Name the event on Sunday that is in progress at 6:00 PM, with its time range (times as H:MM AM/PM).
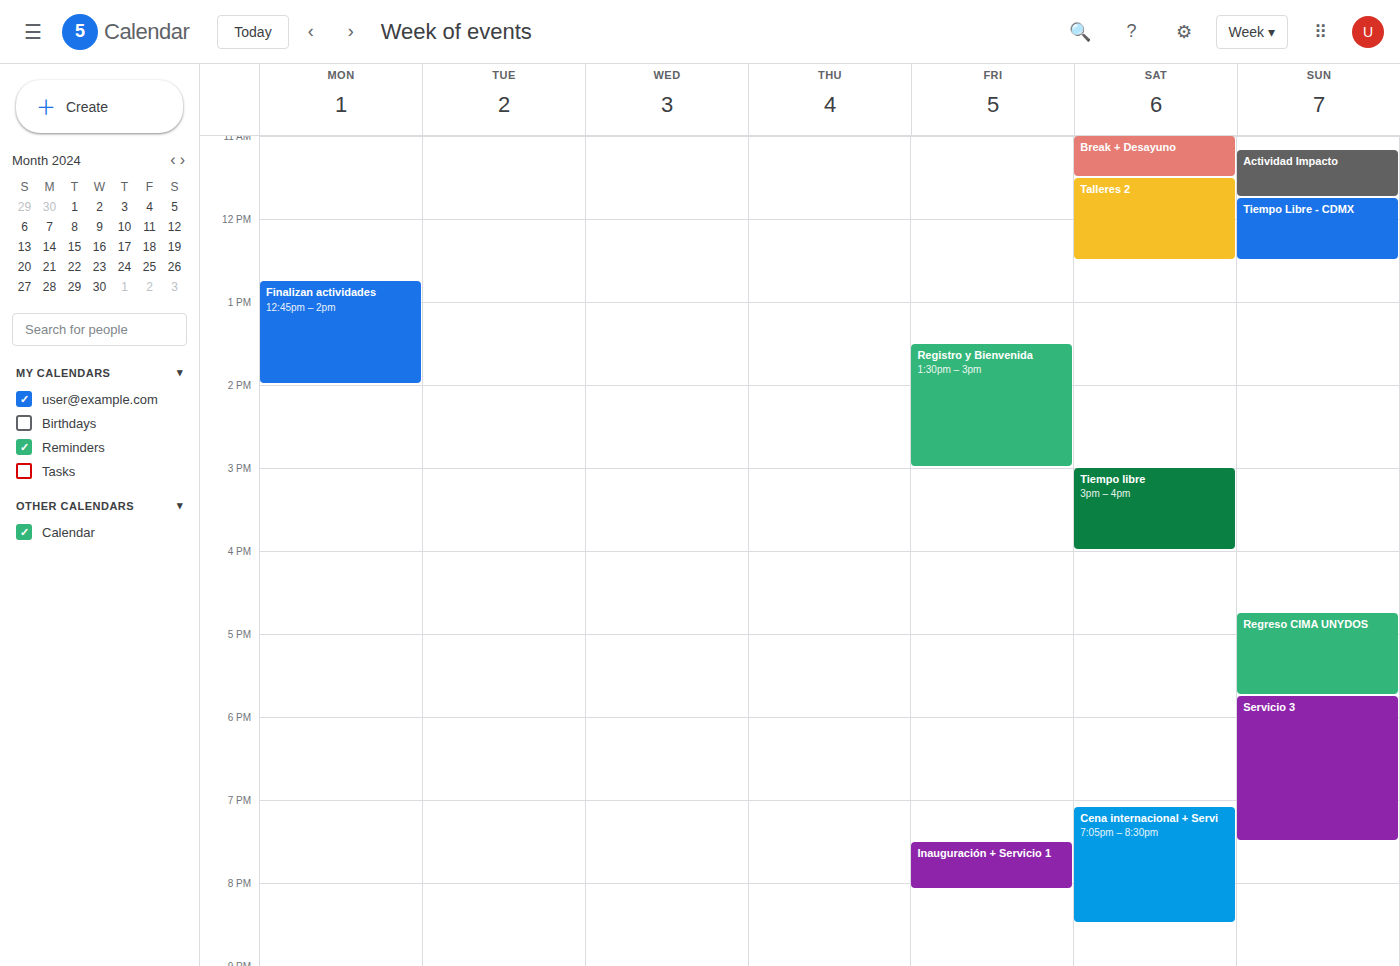
"Servicio 3", 5:45 PM to 7:30 PM